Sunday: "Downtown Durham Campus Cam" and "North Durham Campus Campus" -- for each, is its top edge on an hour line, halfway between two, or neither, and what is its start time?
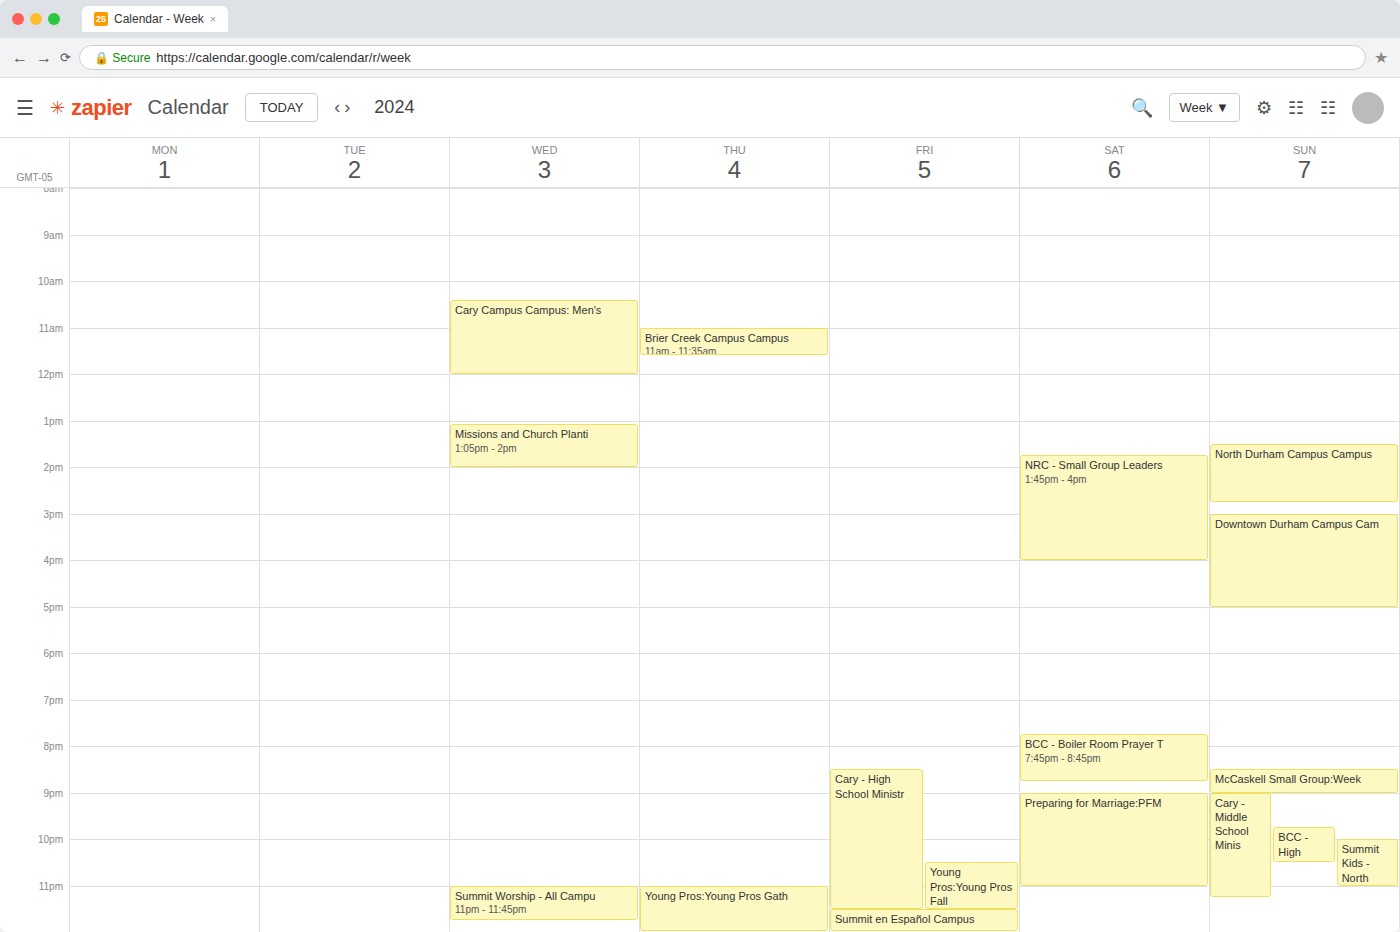
"Downtown Durham Campus Cam": 3:00 PM, exactly on the 3 PM line. "North Durham Campus Campus": 1:30 PM, halfway between the 1 PM and 2 PM lines.